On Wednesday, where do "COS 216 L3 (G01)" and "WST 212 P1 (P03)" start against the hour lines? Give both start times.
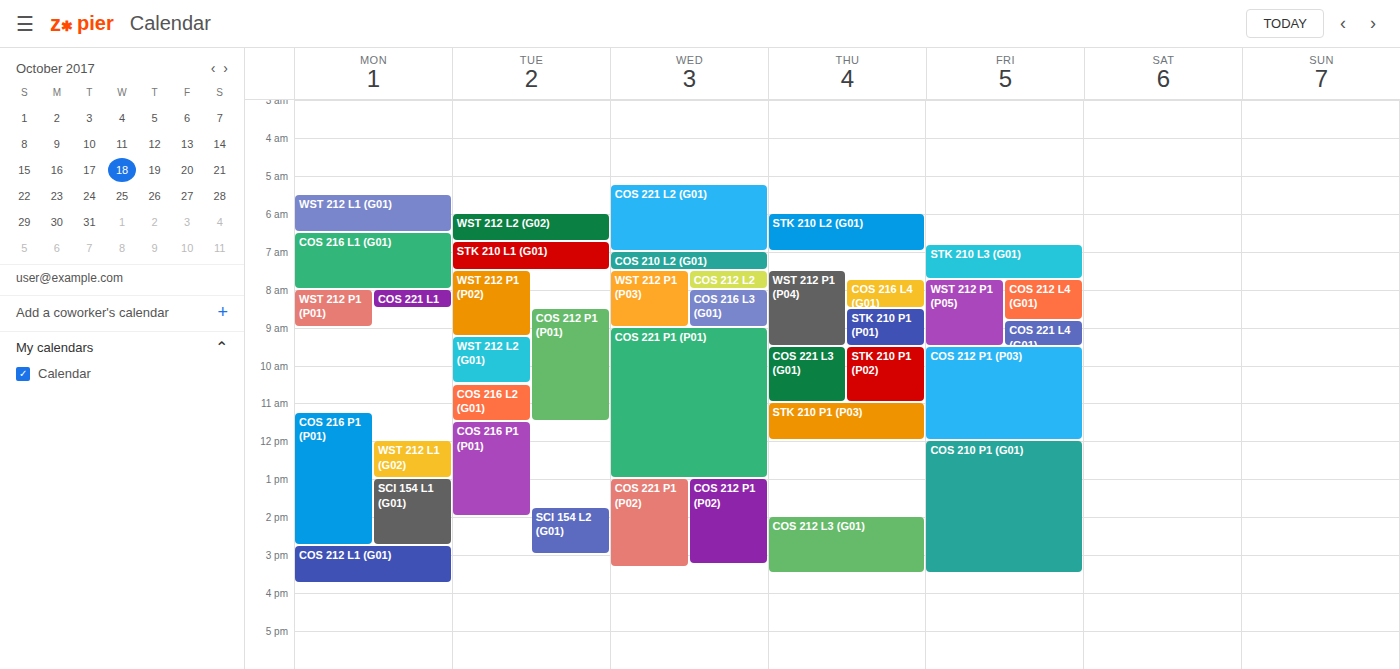
"COS 216 L3 (G01)": 8:00 AM, exactly on the 8 AM line. "WST 212 P1 (P03)": 7:30 AM, halfway between the 7 AM and 8 AM lines.